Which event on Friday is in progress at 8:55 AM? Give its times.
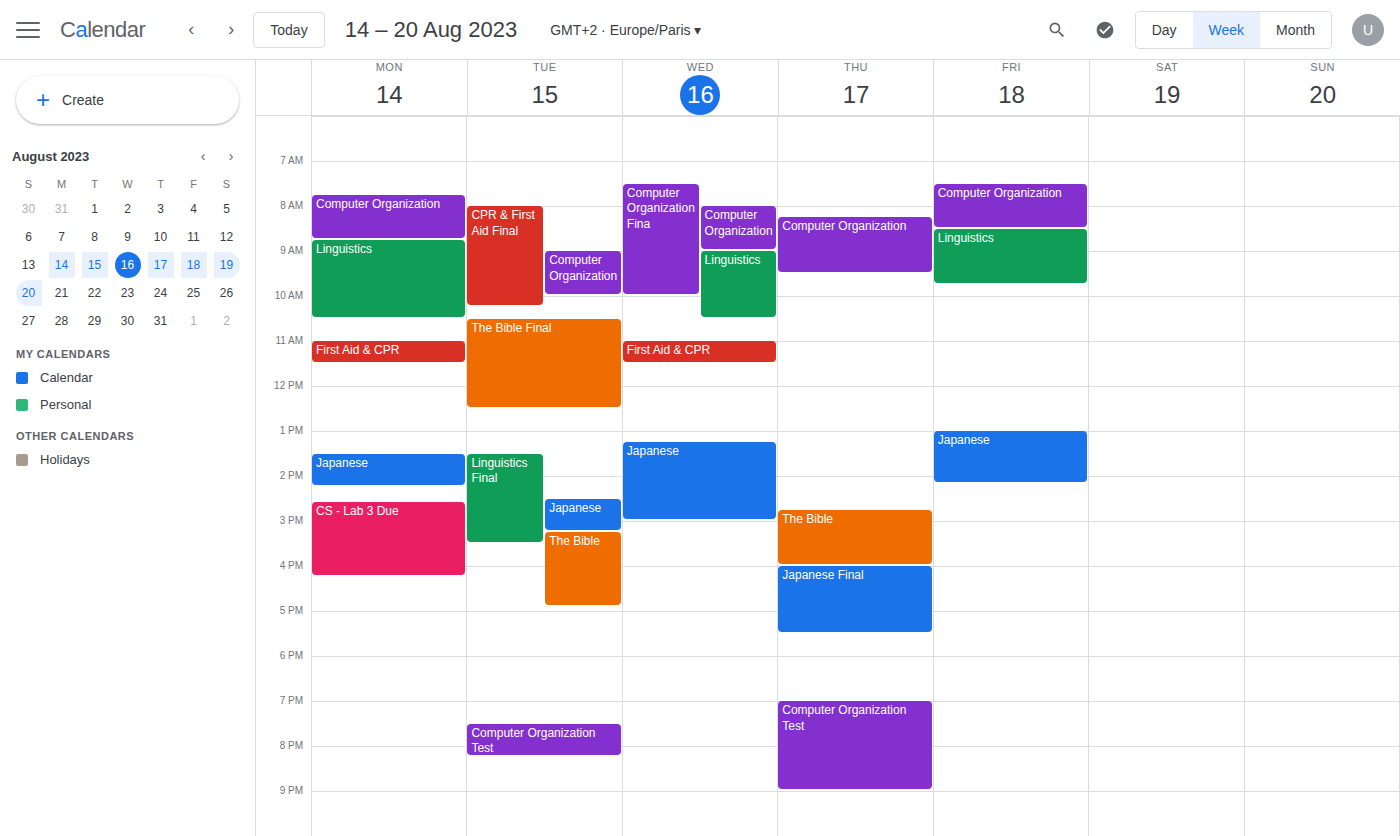
"Linguistics", 8:30 AM to 9:45 AM